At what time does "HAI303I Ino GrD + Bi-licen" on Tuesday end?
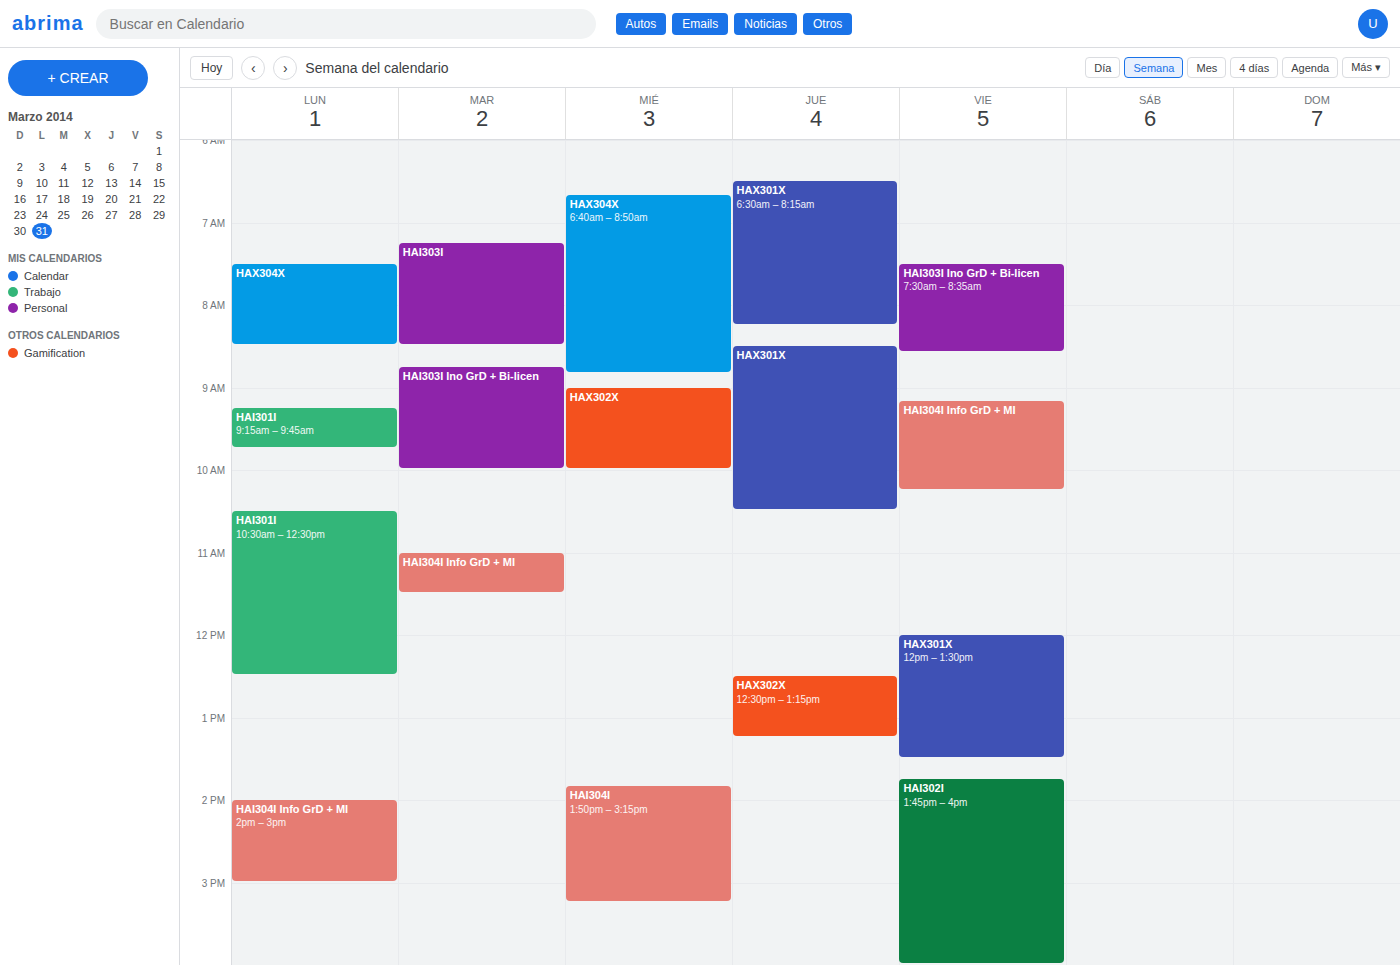
10:00 AM